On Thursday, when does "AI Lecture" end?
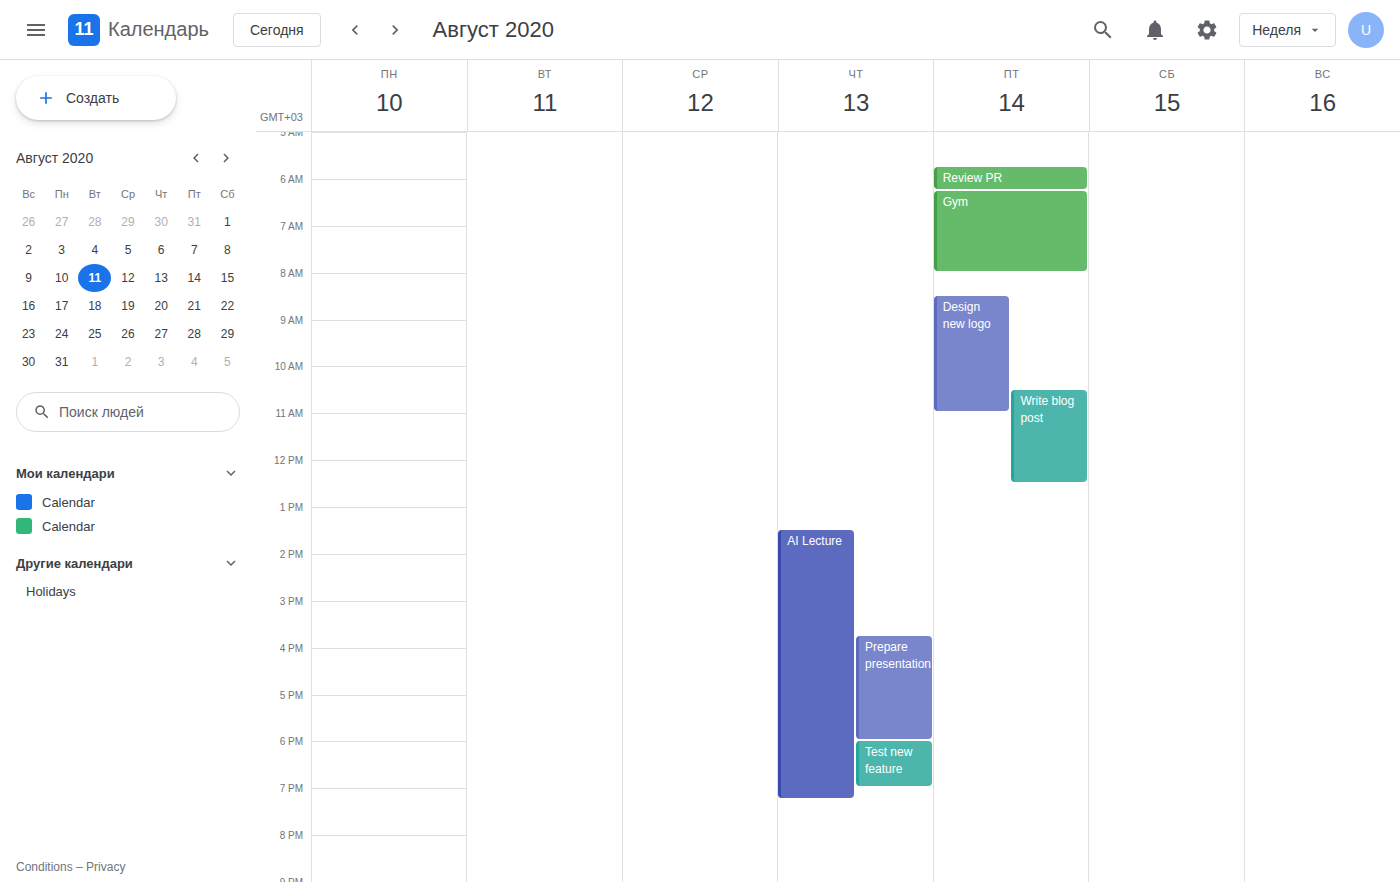
7:15 PM